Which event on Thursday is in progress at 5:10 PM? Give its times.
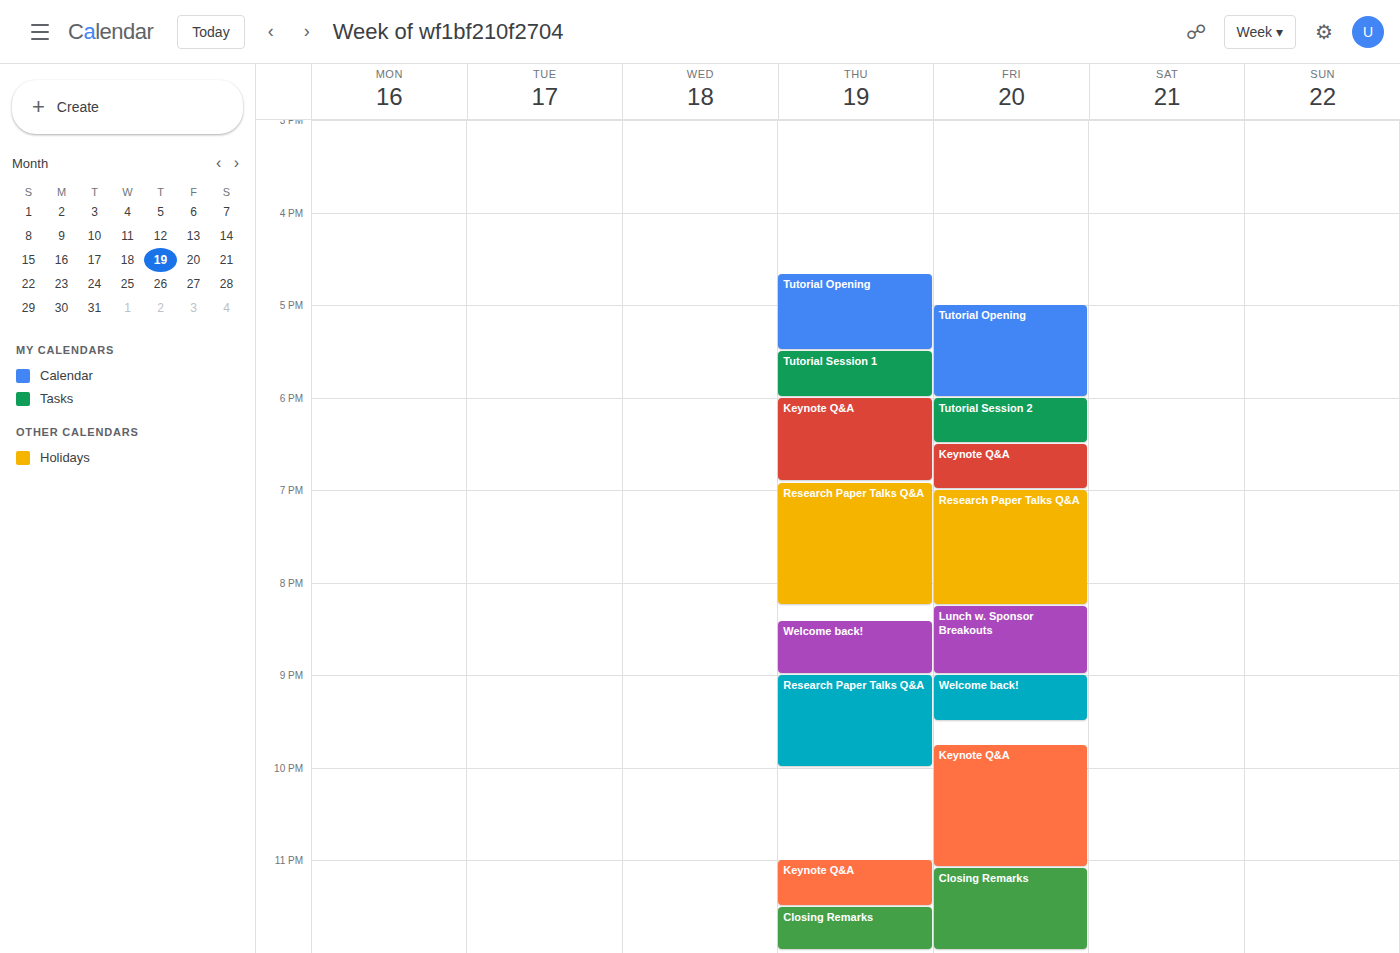
"Tutorial Opening", 4:40 PM to 5:30 PM